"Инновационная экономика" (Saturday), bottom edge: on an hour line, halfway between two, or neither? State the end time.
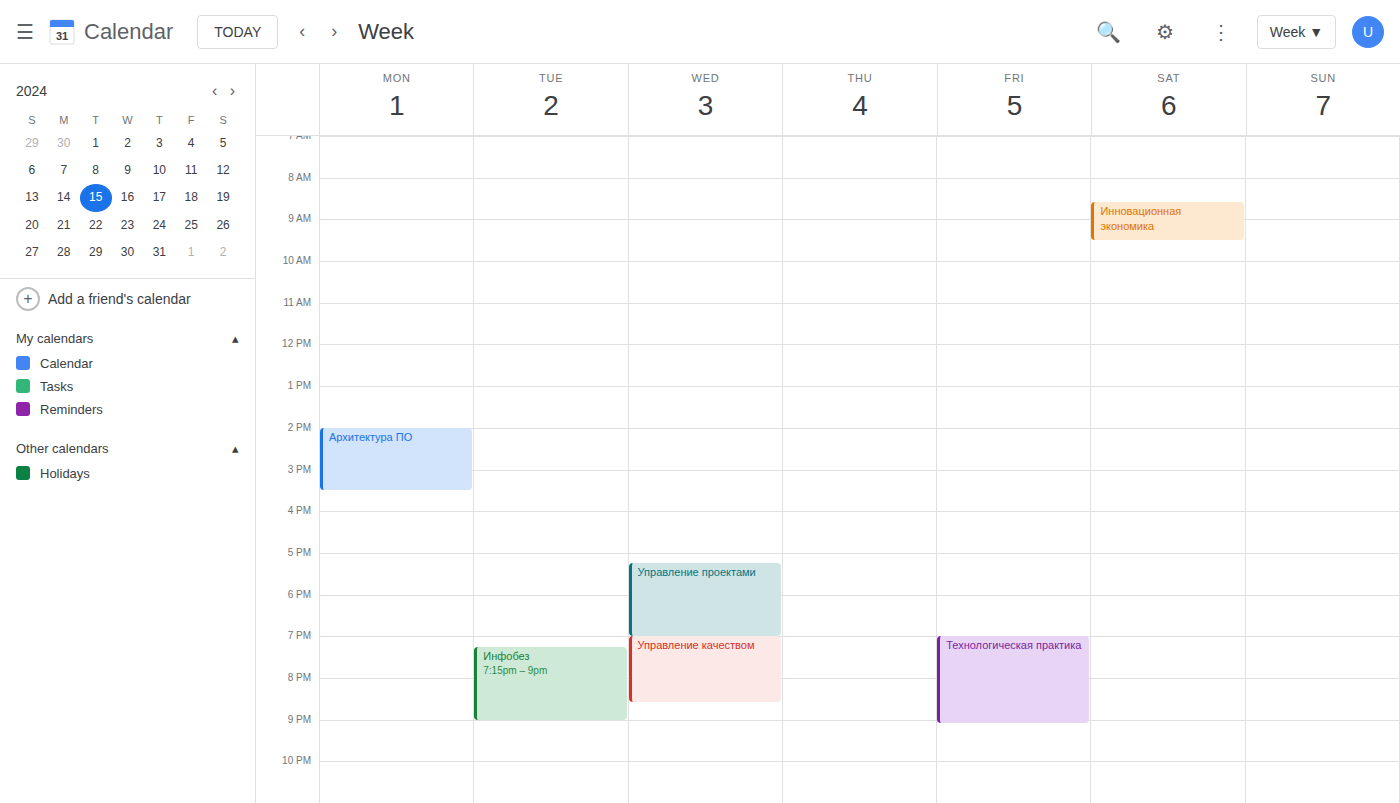
9:30 AM -- halfway between the 9 AM and 10 AM lines.